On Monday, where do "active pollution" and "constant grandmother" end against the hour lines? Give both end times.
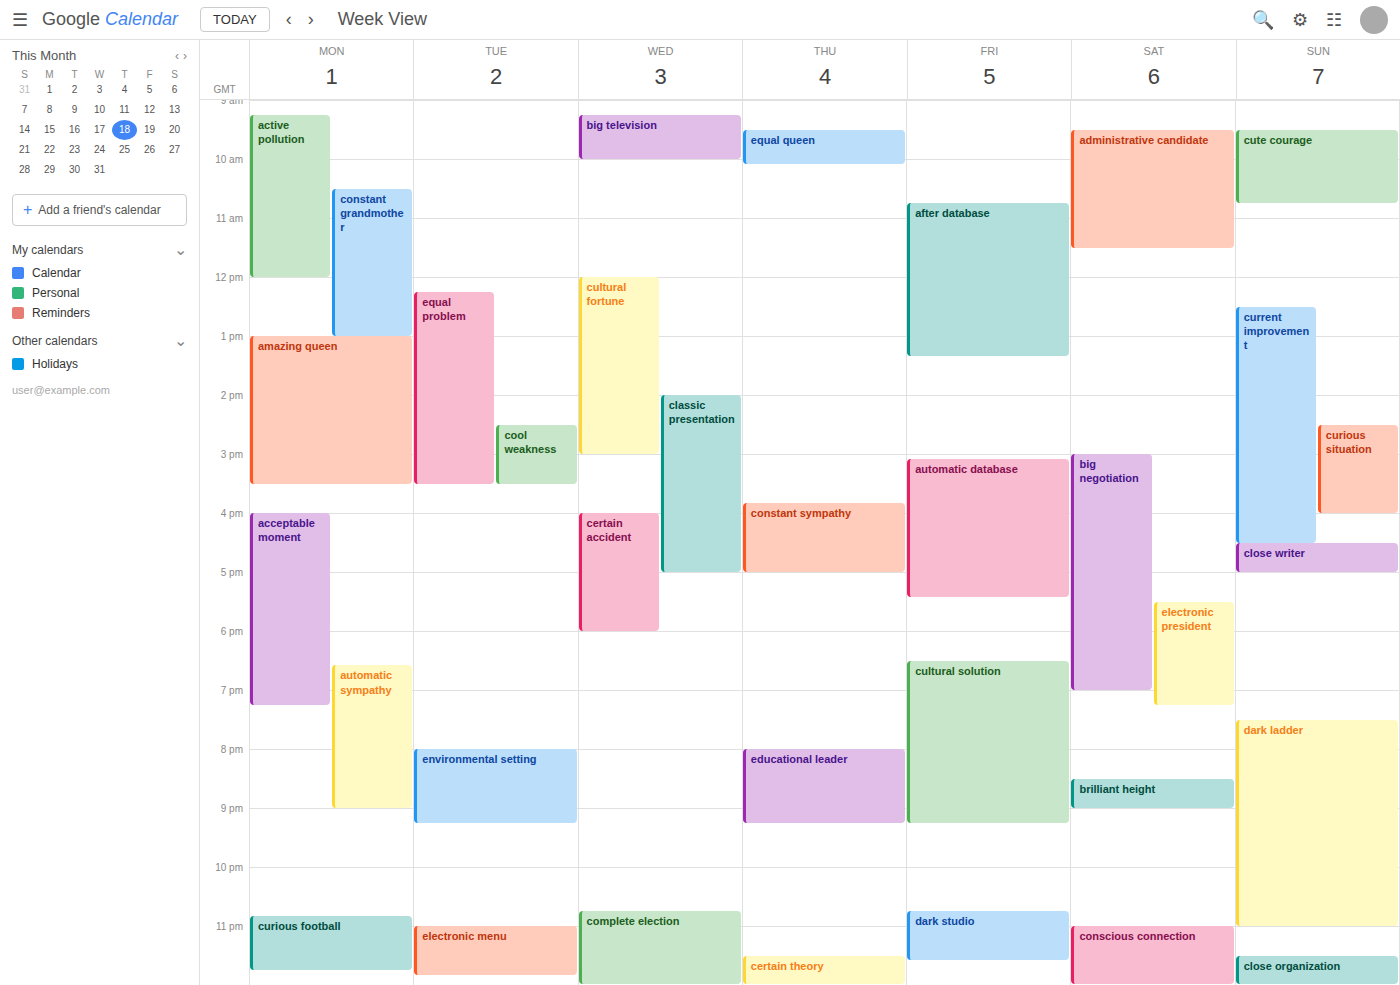
"active pollution": 12:00 PM, exactly on the 12 PM line. "constant grandmother": 1:00 PM, exactly on the 1 PM line.